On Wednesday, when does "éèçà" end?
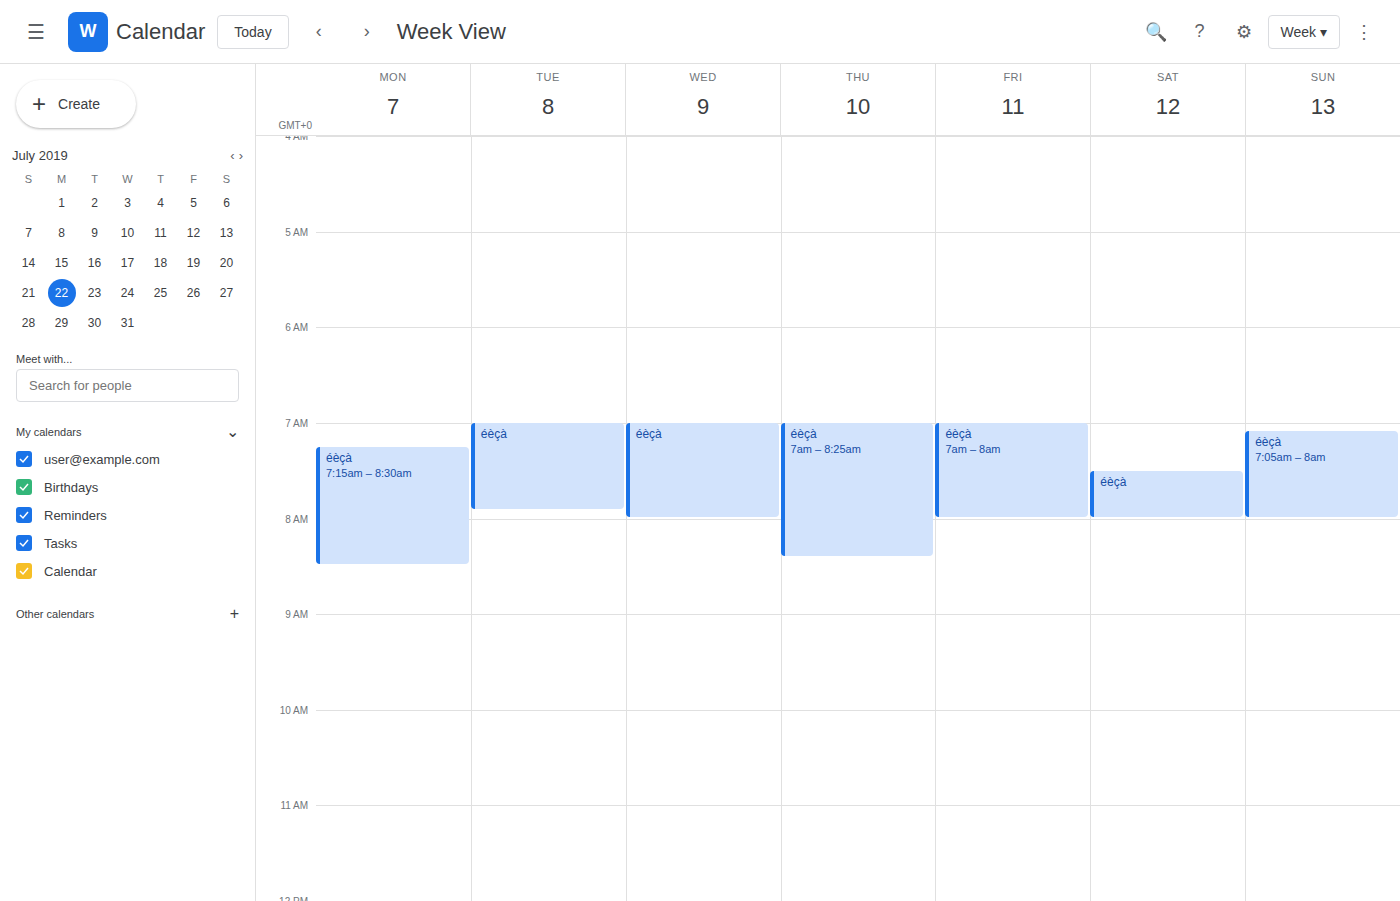
8:00 AM